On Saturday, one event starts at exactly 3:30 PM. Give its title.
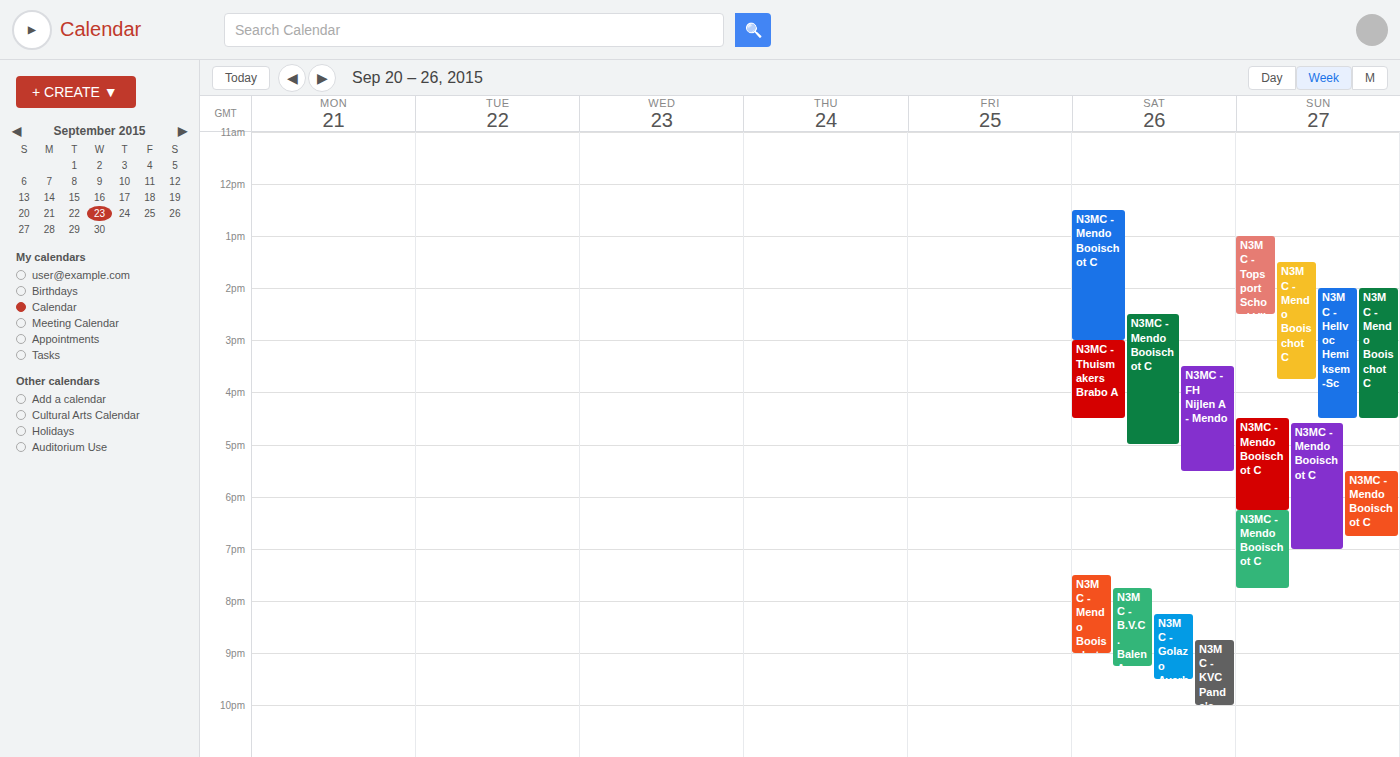
"N3MC - FH Nijlen A - Mendo"